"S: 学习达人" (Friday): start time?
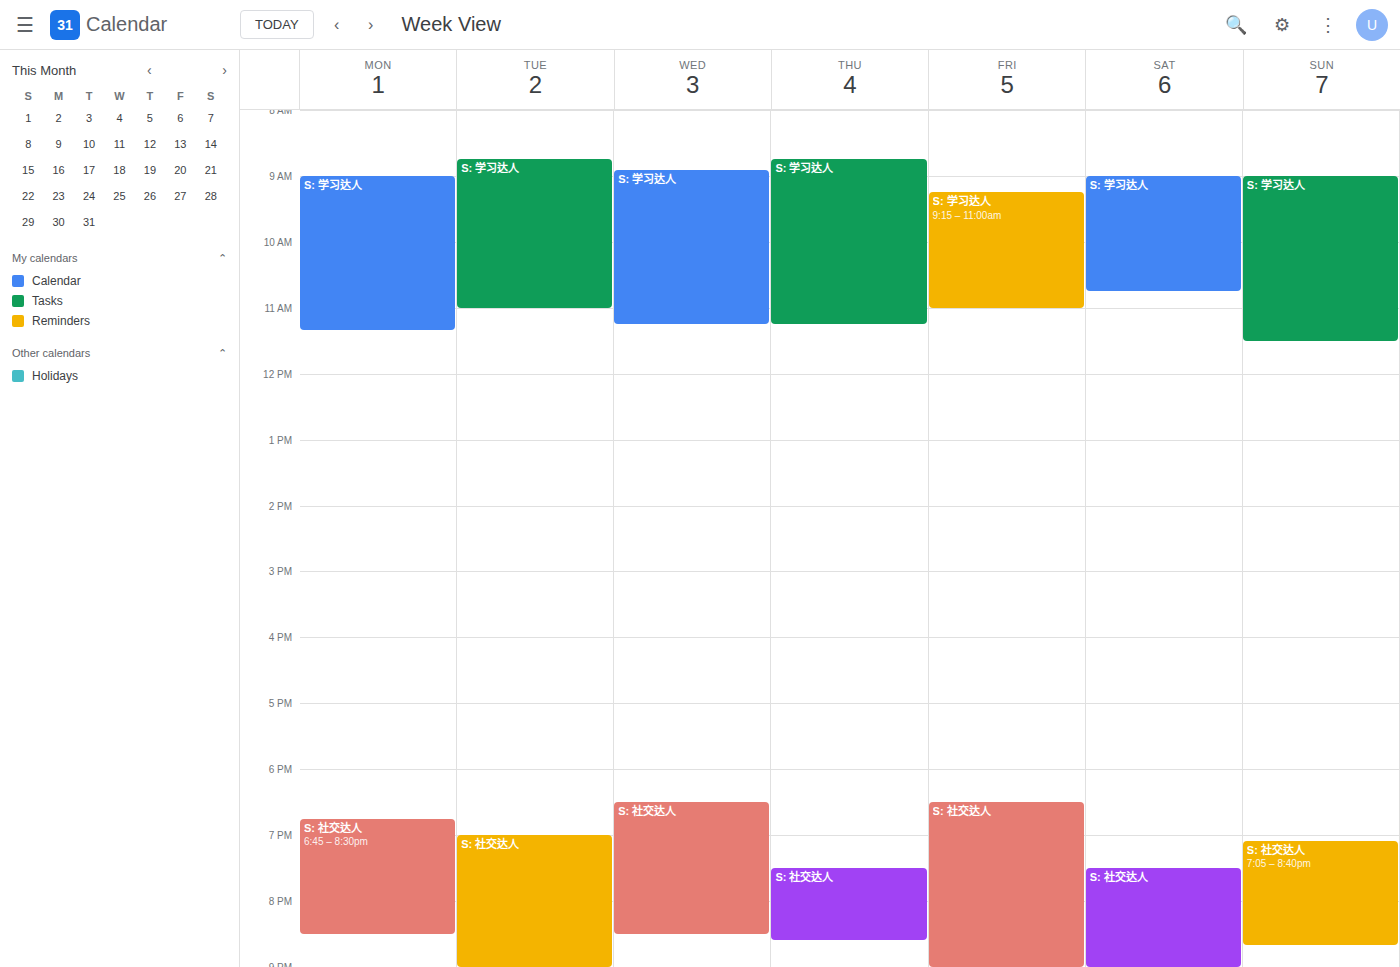
9:15 AM